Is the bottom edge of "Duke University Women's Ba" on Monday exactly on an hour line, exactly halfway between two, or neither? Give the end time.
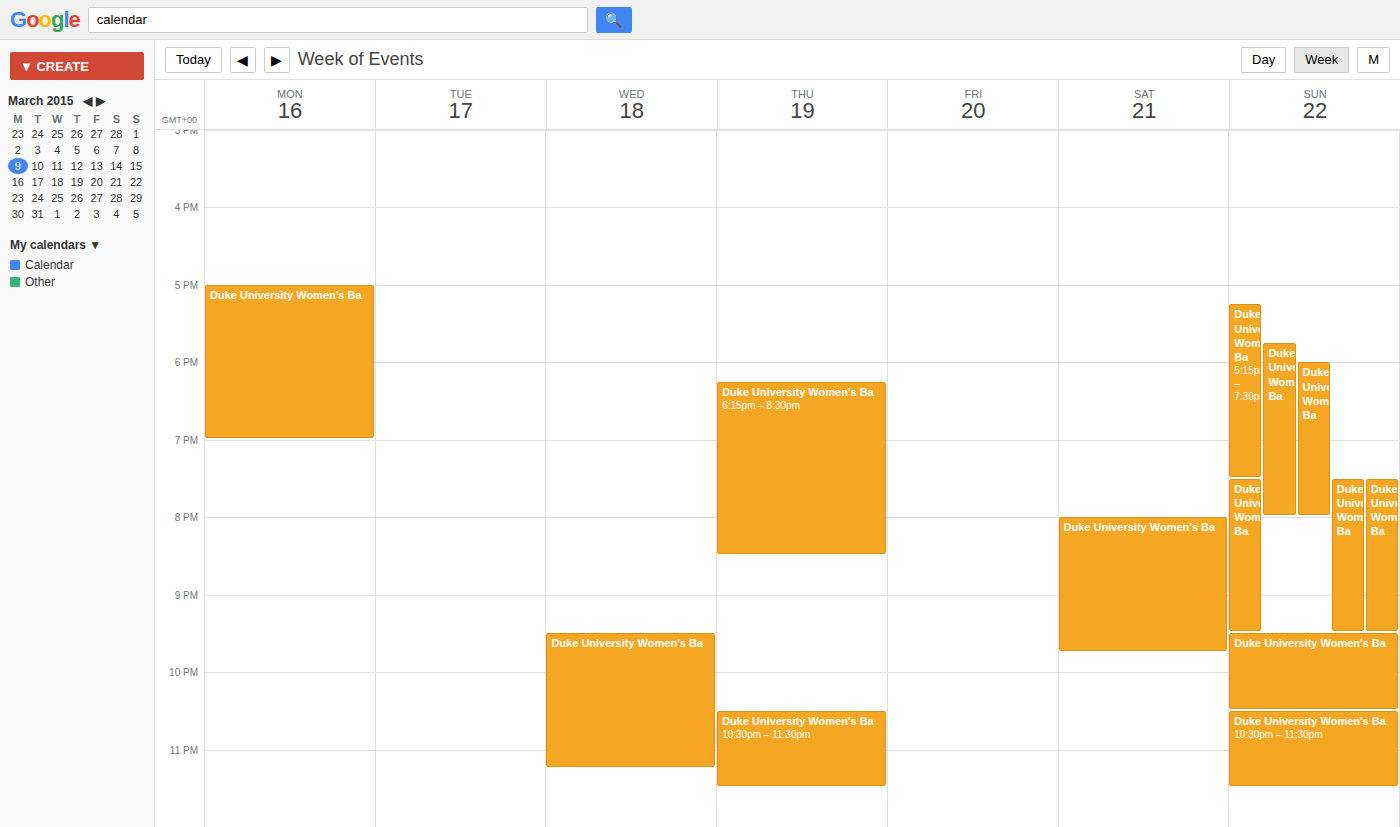
7:00 PM -- exactly on the 7 PM line.